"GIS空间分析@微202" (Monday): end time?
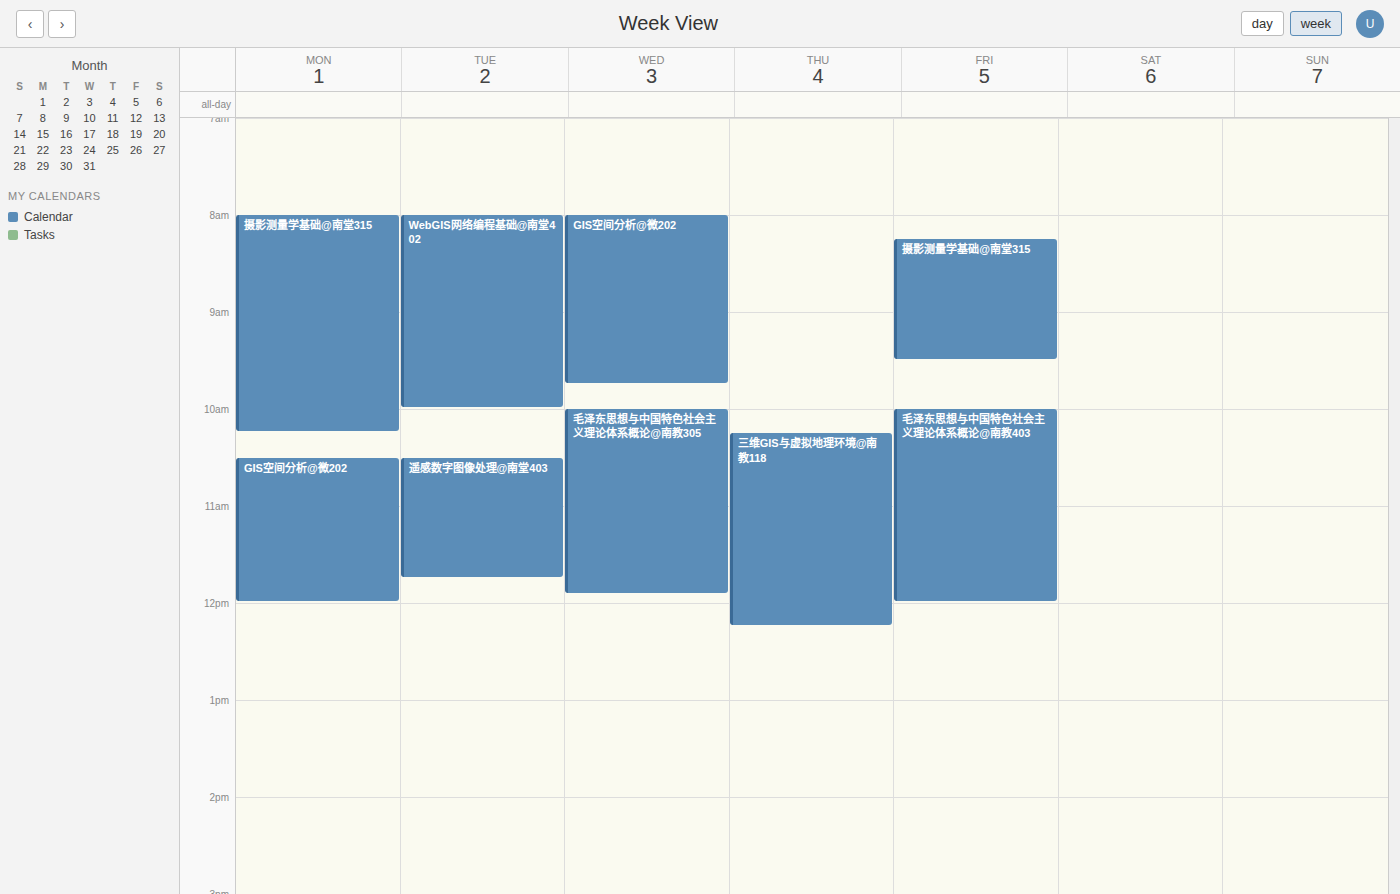
12:00 PM